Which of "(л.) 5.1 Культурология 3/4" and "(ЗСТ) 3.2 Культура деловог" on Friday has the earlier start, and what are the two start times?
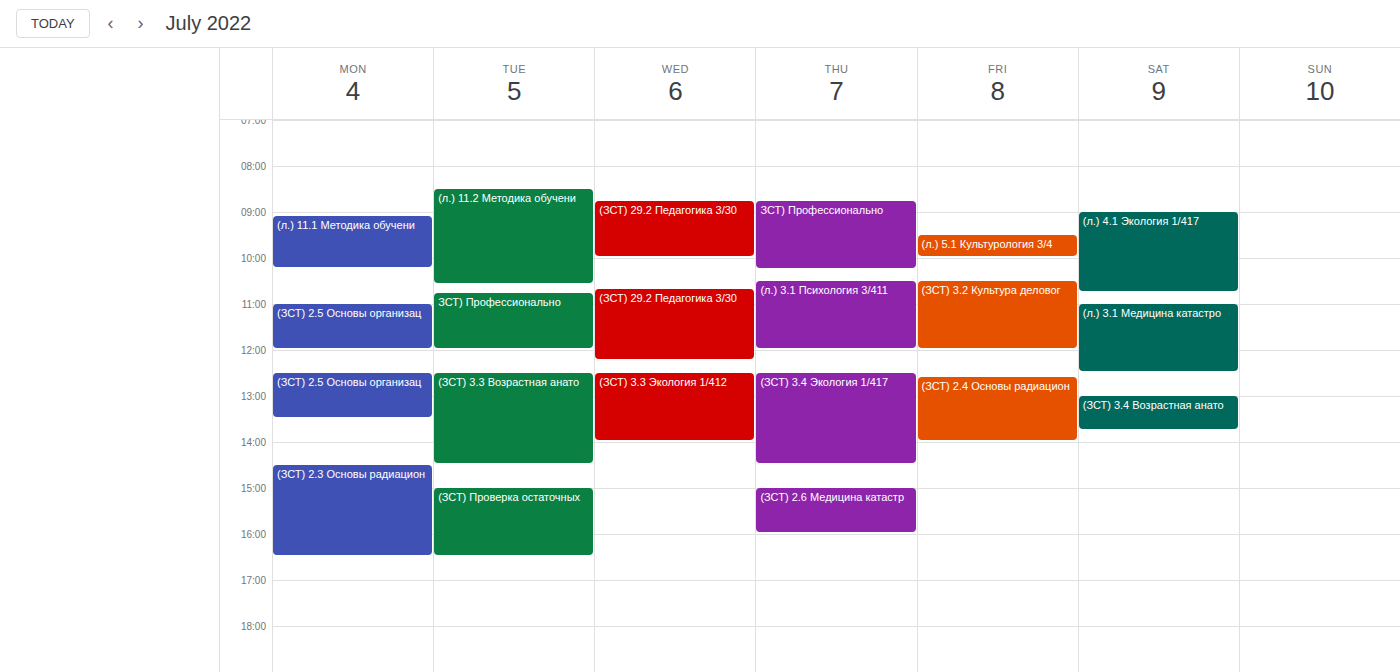
"(л.) 5.1 Культурология 3/4" 9:30 AM; "(ЗСТ) 3.2 Культура деловог" 10:30 AM.